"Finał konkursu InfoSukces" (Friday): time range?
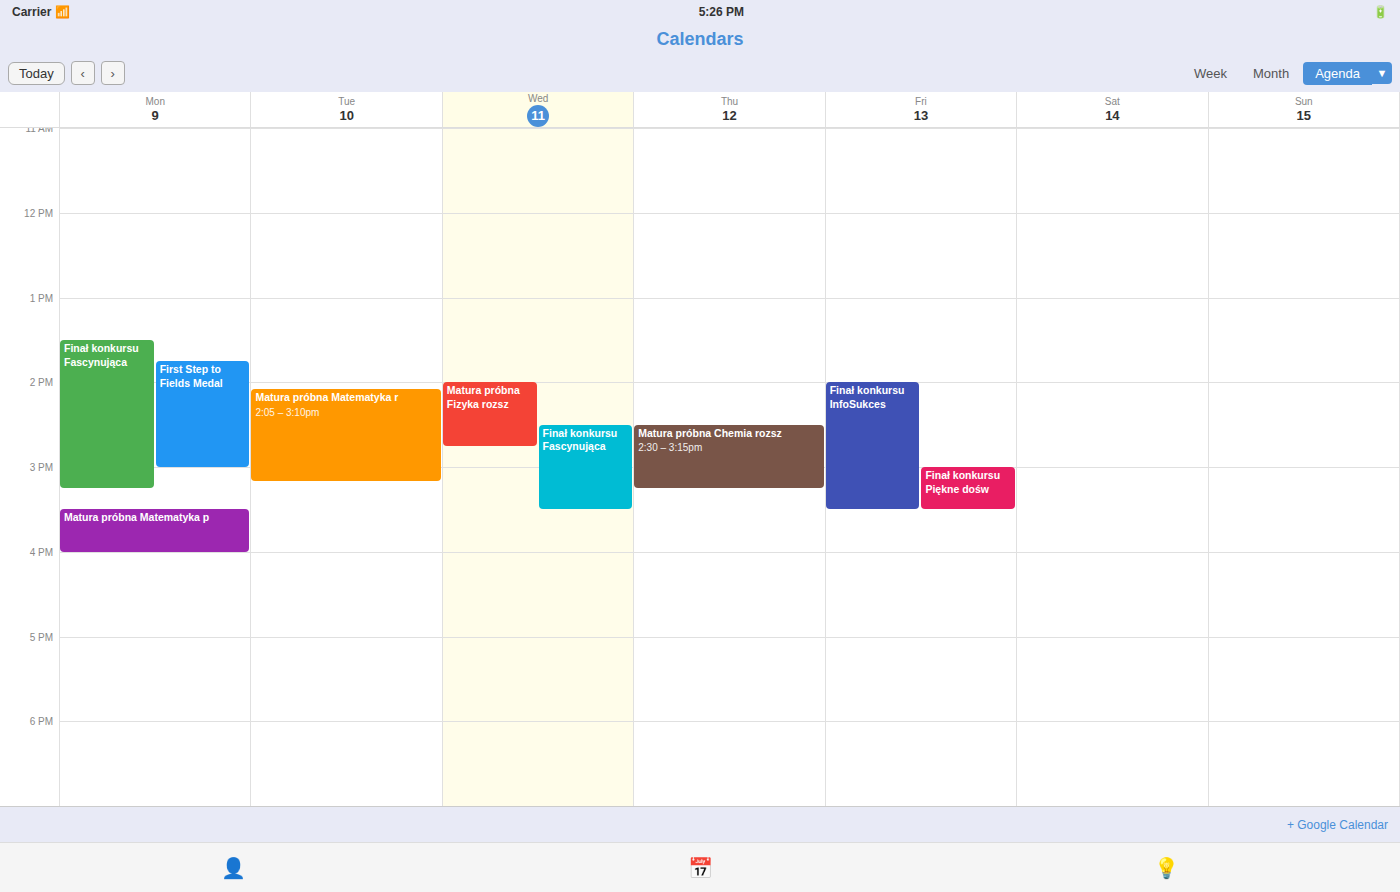
2:00 PM to 3:30 PM